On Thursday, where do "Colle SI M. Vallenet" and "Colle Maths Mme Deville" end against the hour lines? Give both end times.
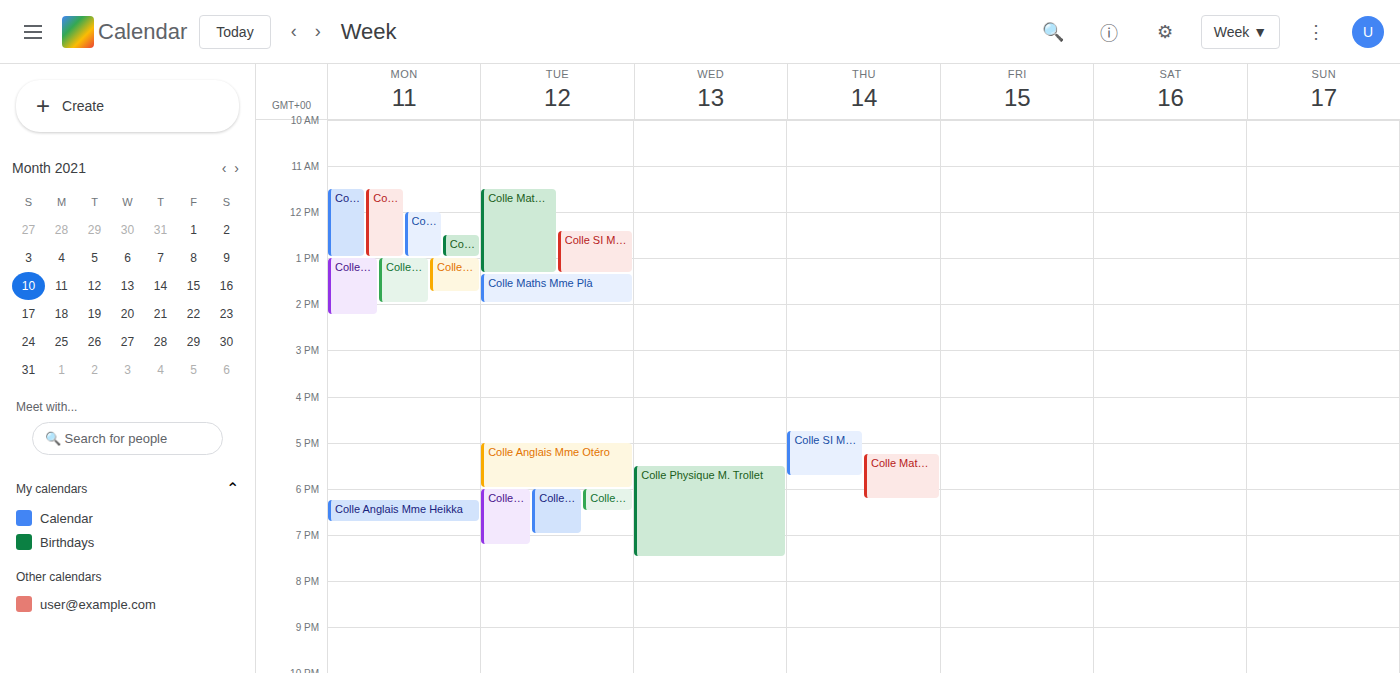
"Colle SI M. Vallenet": 5:45 PM, neither: three quarters of the way from the 5 PM line to the 6 PM line. "Colle Maths Mme Deville": 6:15 PM, neither: a quarter of the way from the 6 PM line to the 7 PM line.